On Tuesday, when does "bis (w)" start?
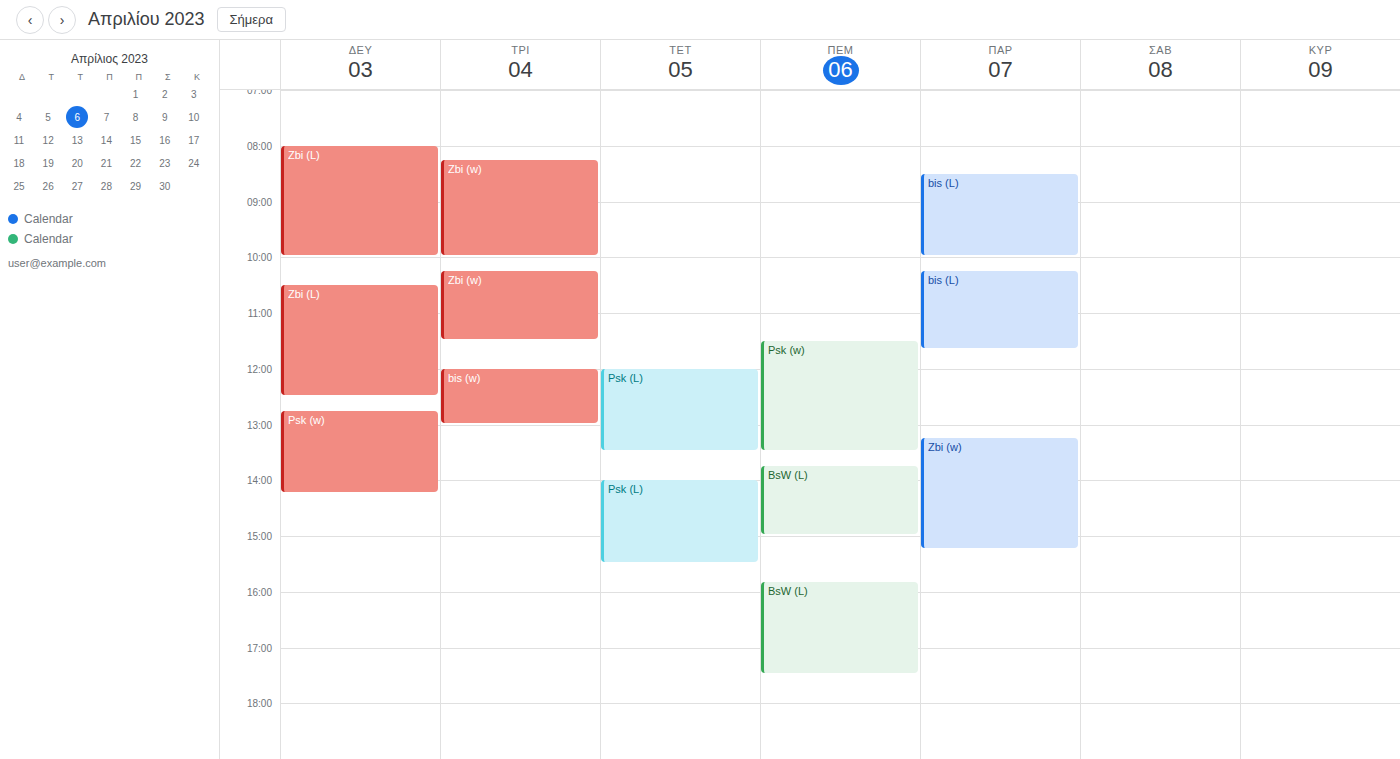
12:00